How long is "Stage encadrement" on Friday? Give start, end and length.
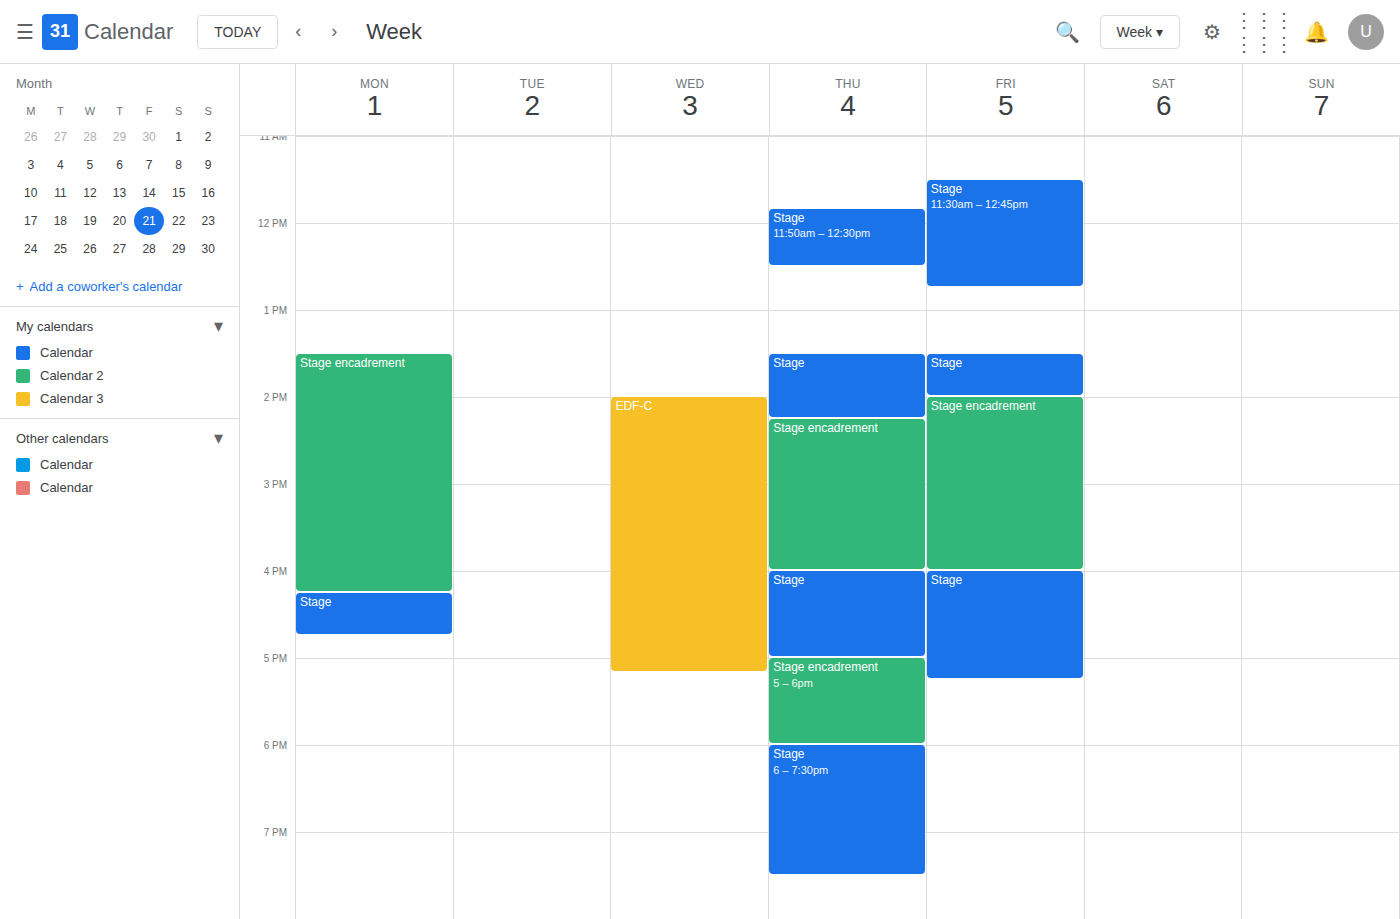
2:00 PM to 4:00 PM, 2 hours